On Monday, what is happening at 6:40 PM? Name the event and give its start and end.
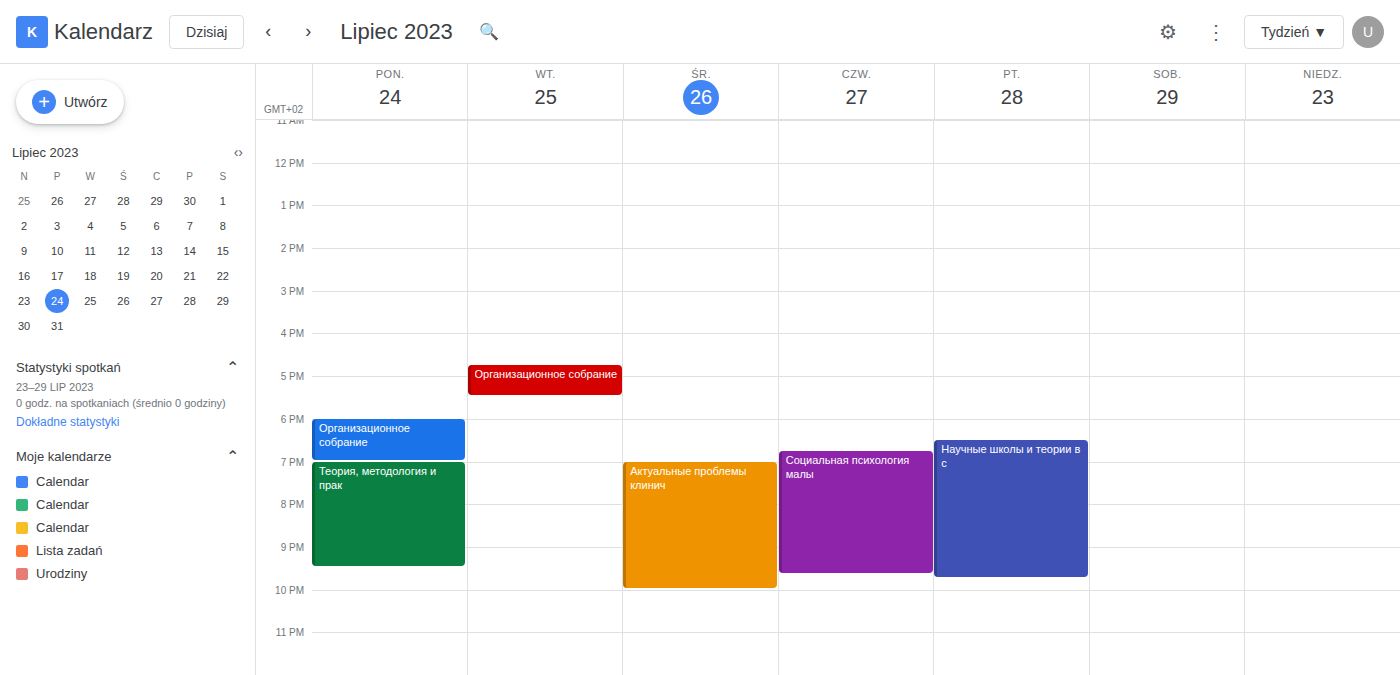
"Организационное собрание", 6:00 PM to 7:00 PM